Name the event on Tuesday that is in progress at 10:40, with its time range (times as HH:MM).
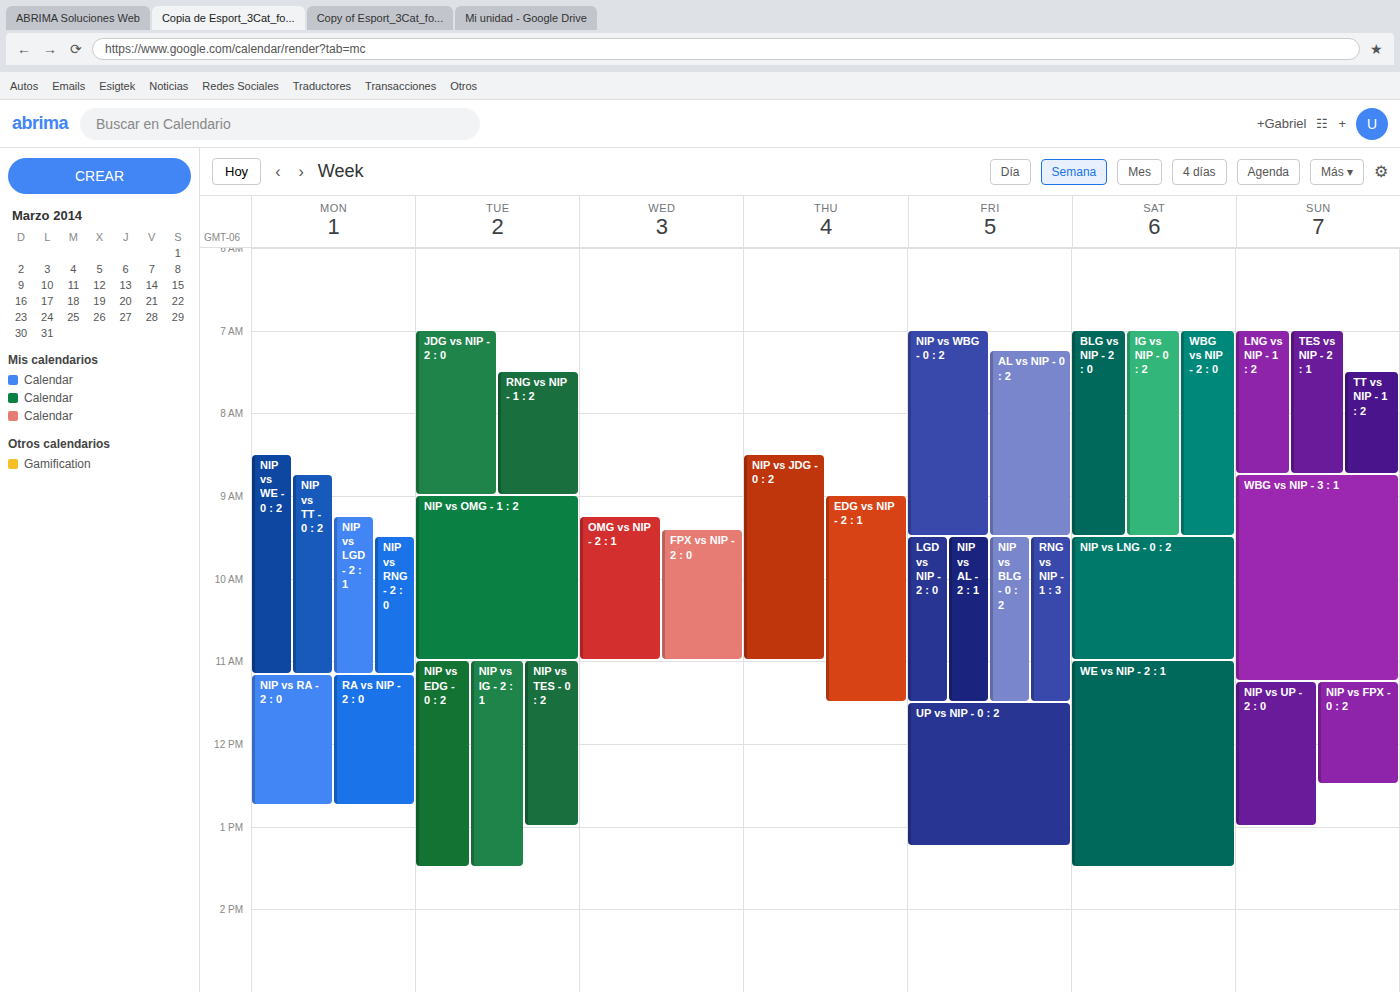
"NIP vs OMG - 1 : 2", 09:00 to 11:00